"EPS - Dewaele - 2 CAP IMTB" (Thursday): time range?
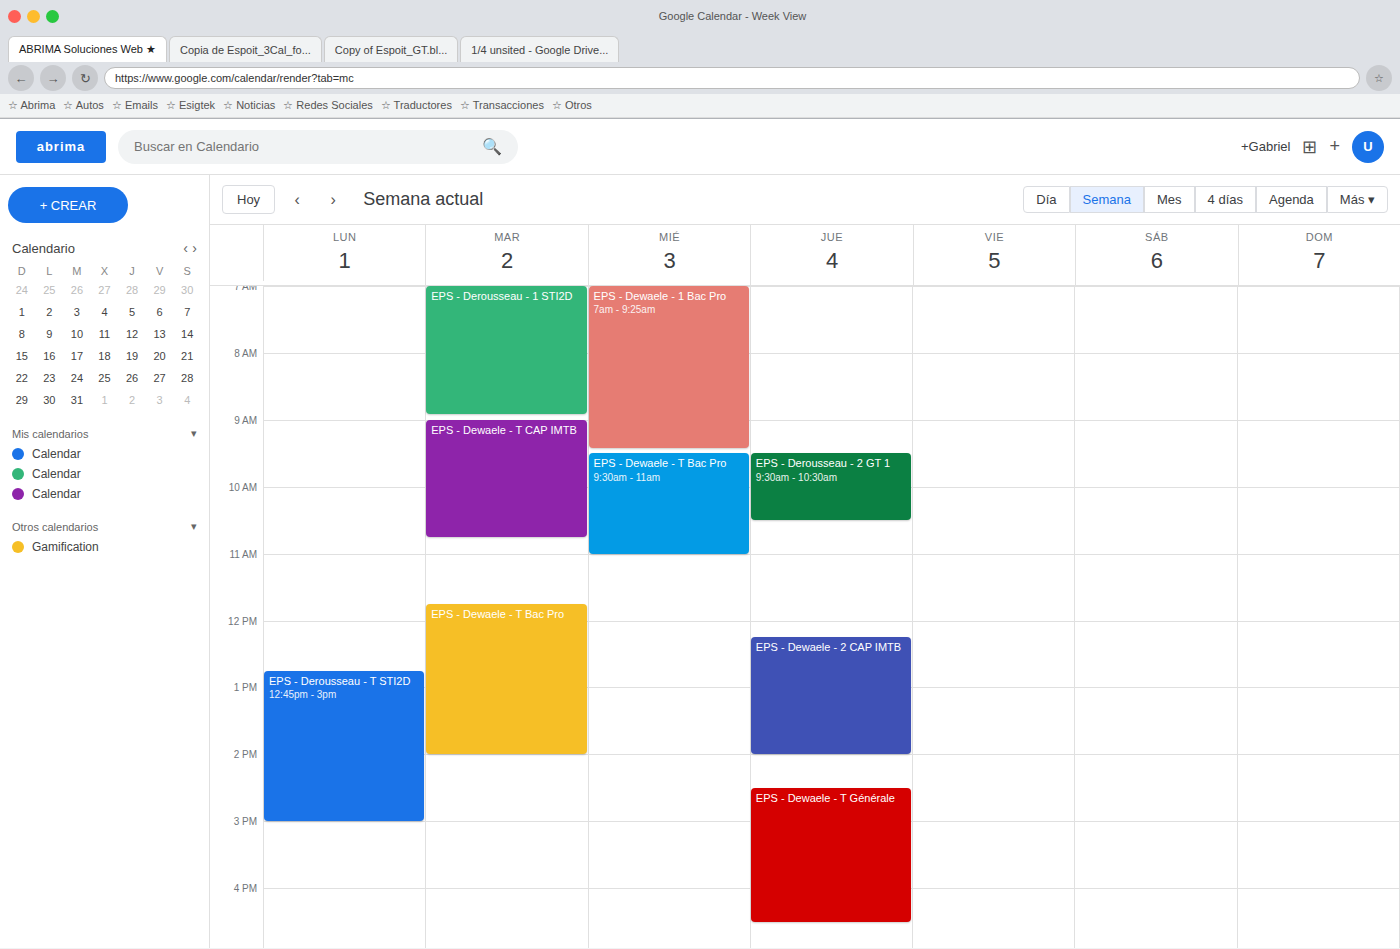
12:15 PM to 2:00 PM